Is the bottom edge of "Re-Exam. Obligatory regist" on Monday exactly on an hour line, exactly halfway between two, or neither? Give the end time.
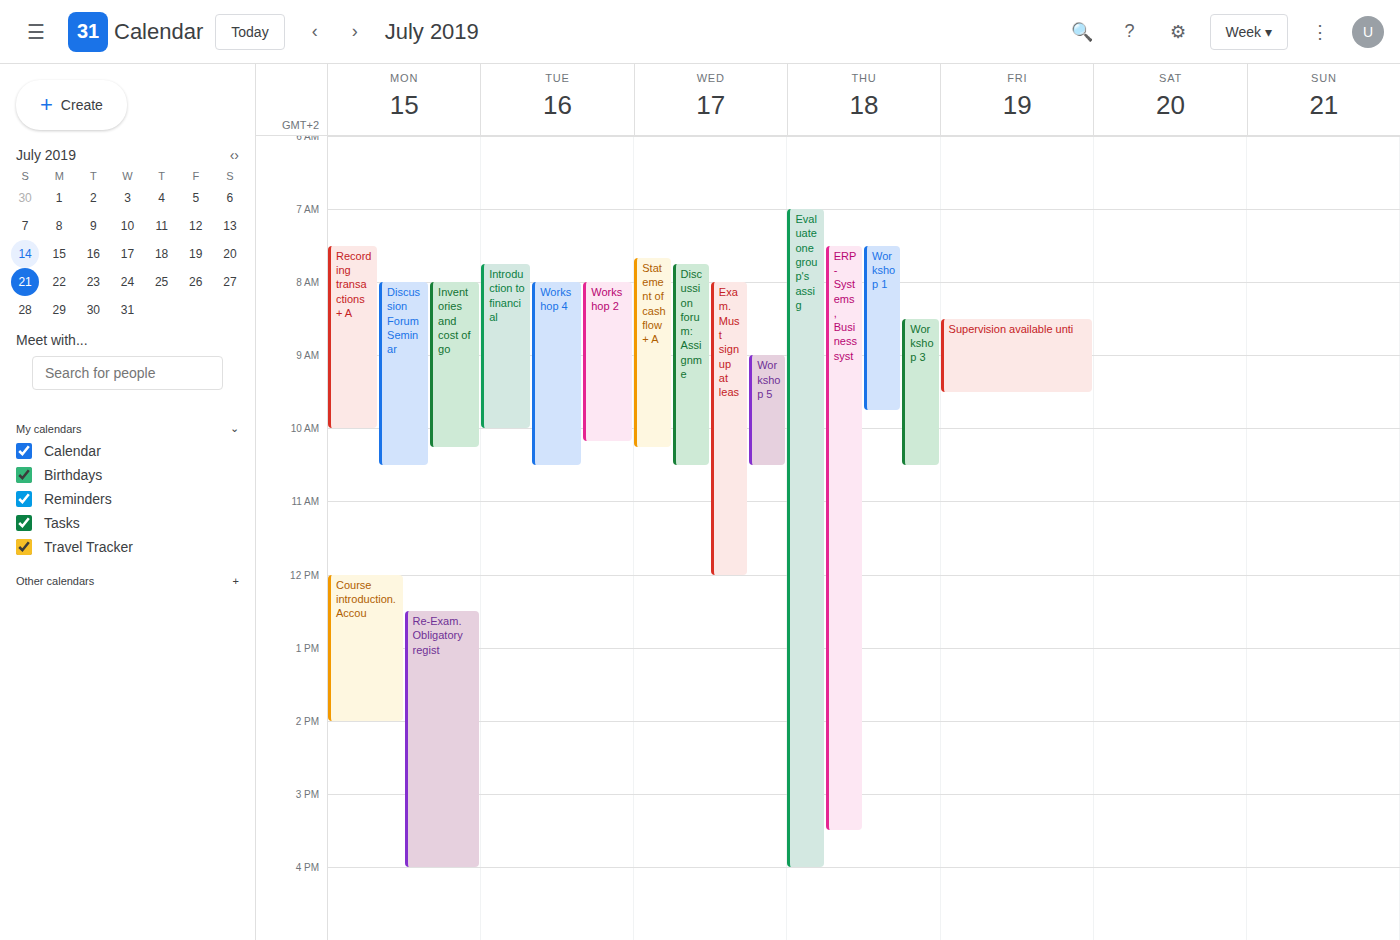
4:00 PM -- exactly on the 4 PM line.